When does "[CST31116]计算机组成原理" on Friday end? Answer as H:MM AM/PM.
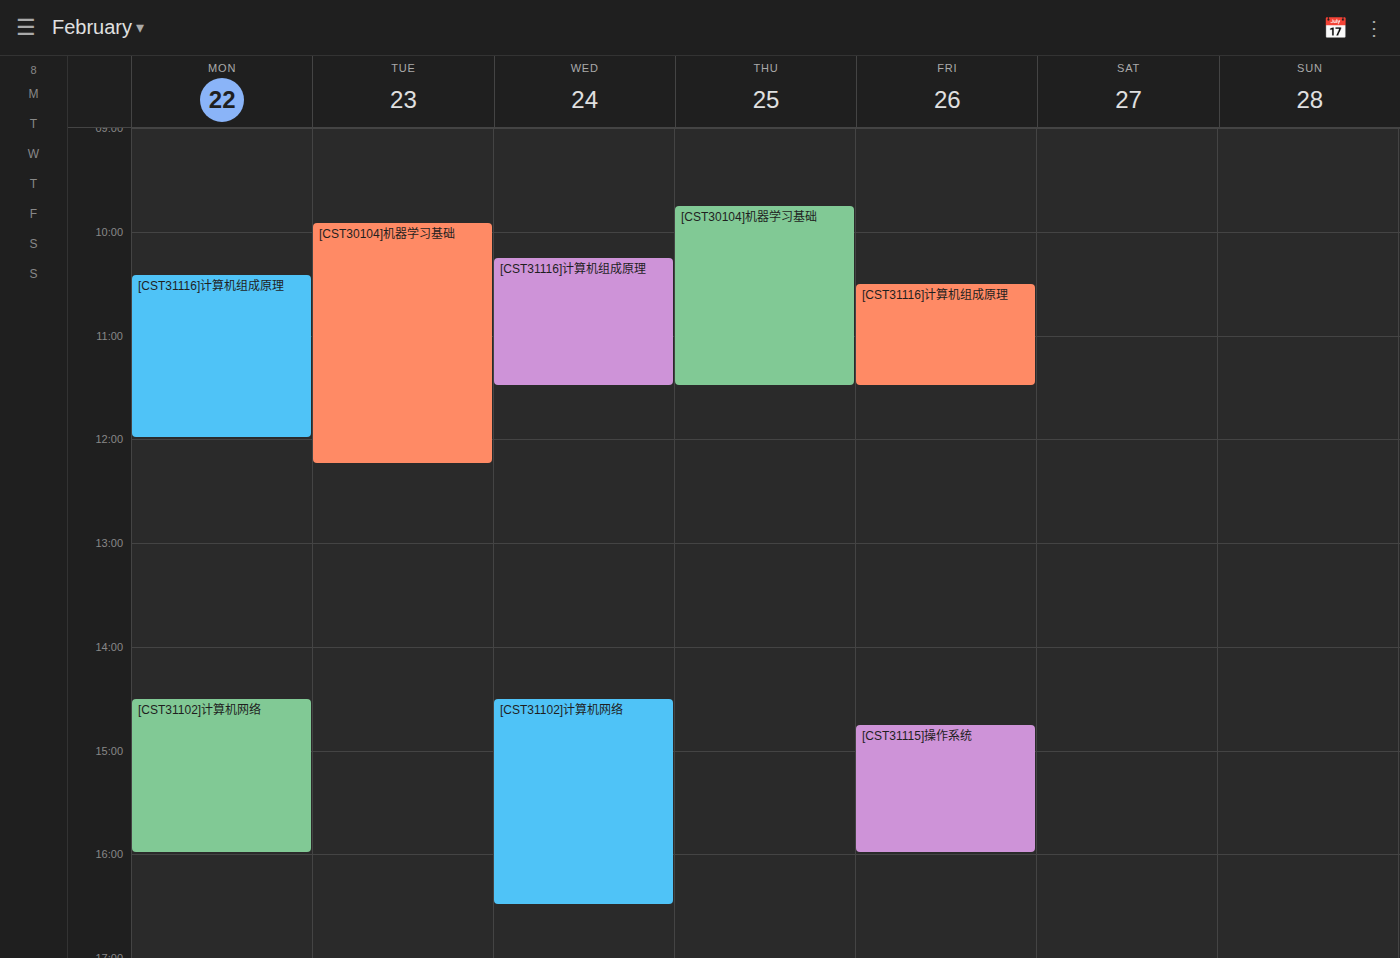
11:30 AM